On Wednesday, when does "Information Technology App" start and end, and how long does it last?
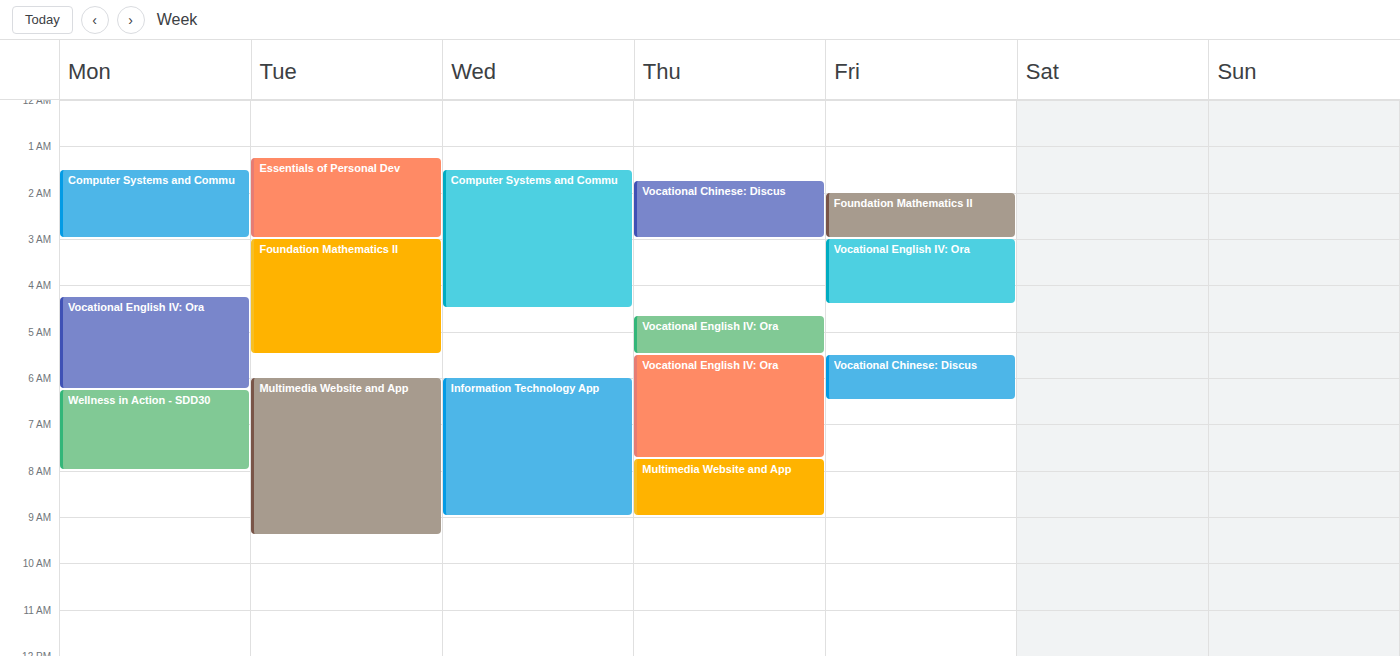
6:00 AM to 9:00 AM, 3 hours